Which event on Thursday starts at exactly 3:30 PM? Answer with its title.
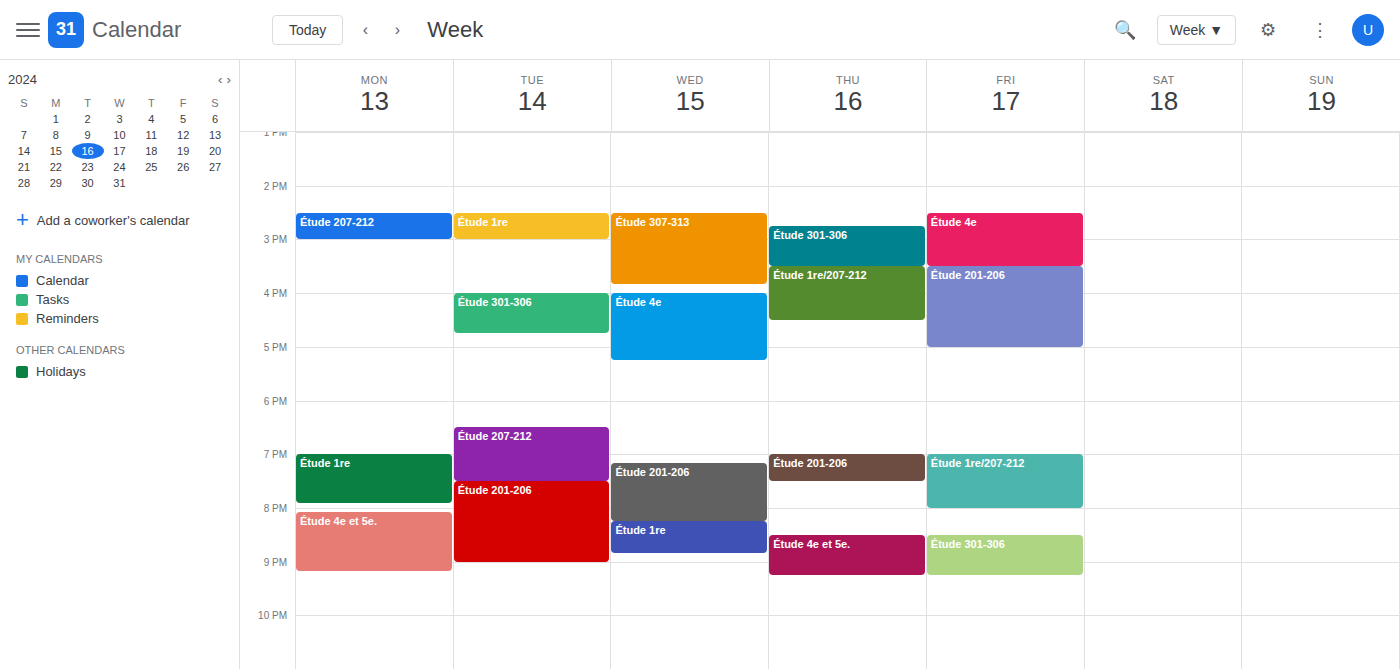
"Étude 1re/207-212"